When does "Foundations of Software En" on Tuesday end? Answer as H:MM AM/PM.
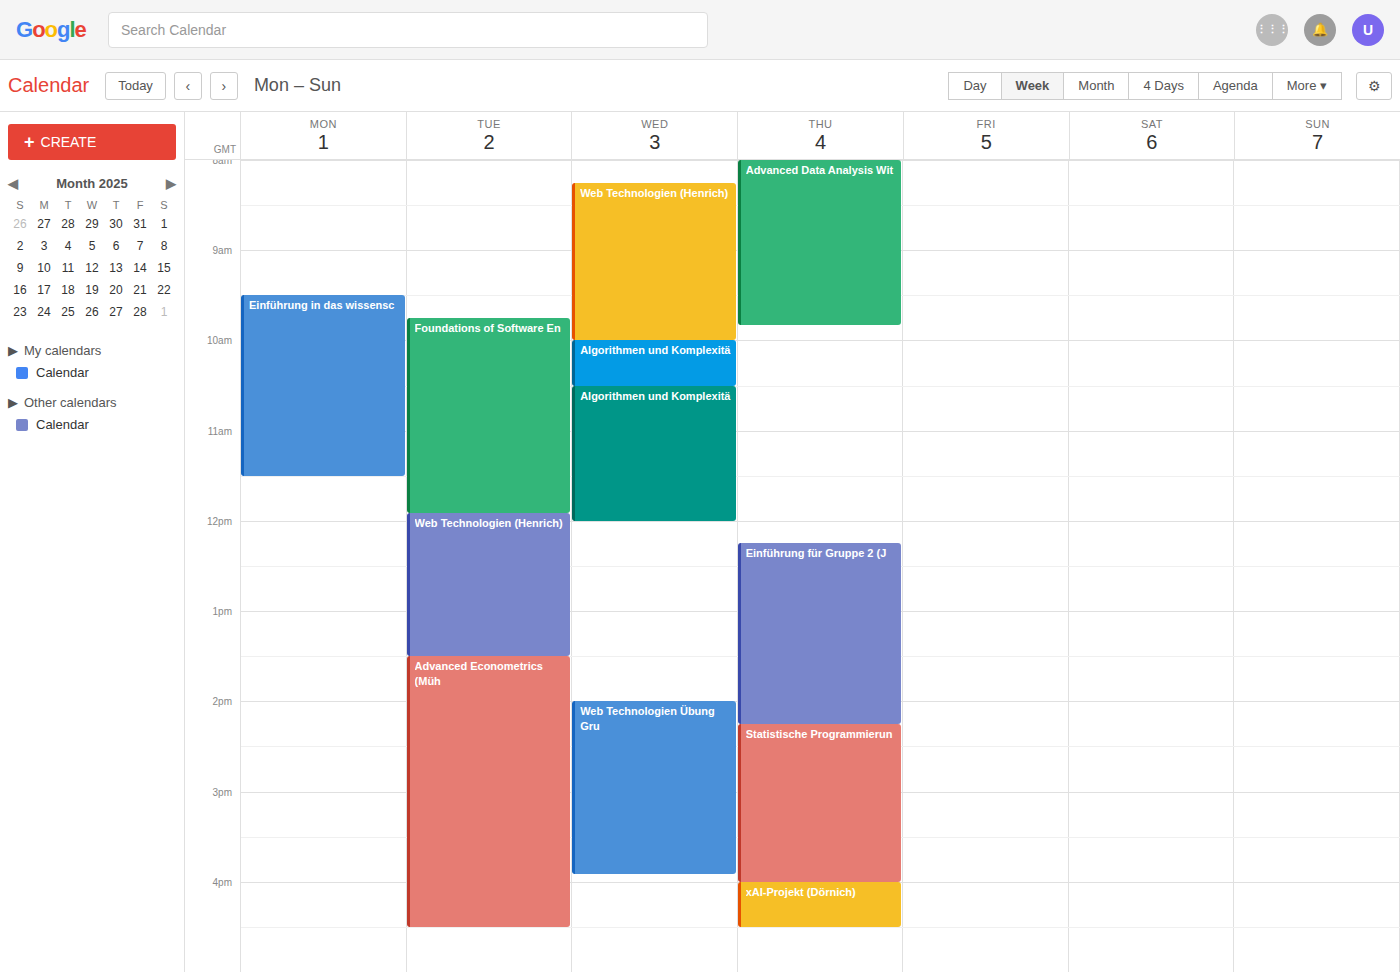
11:55 AM